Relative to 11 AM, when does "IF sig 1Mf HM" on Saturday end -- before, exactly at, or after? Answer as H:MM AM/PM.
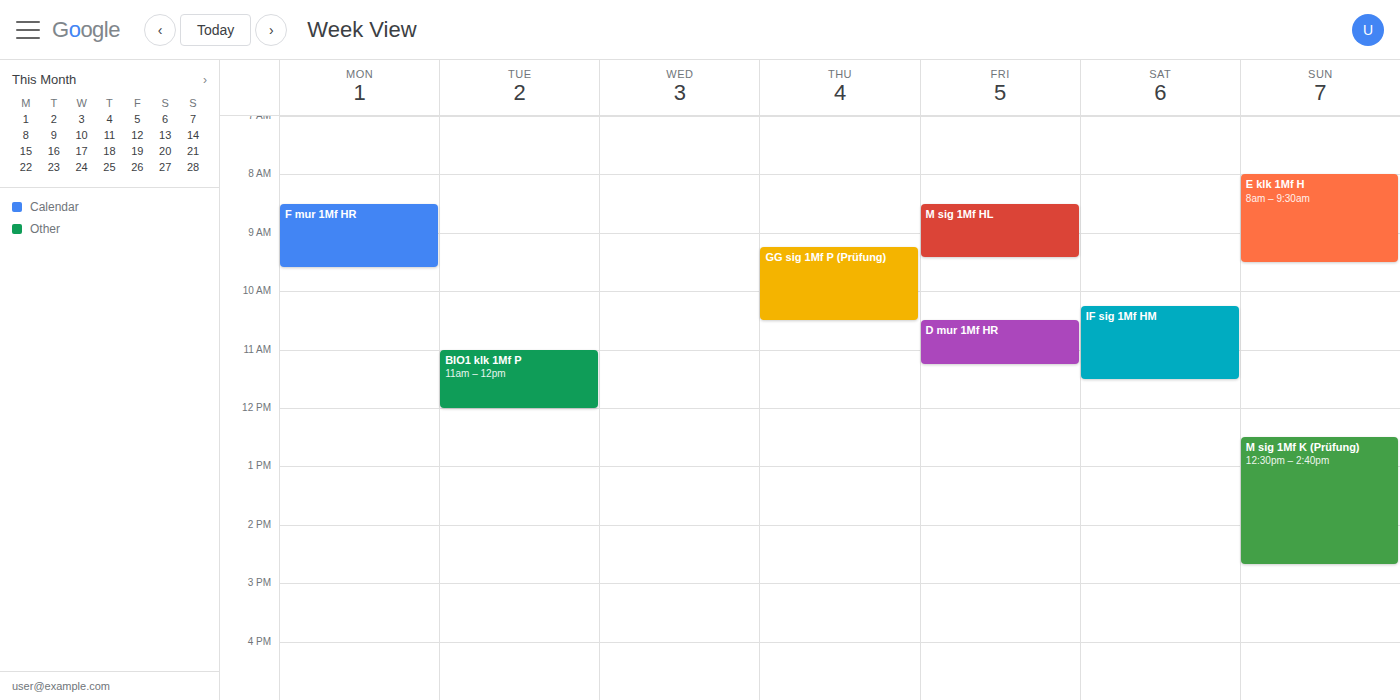
11:30 AM -- after 11 AM, 30 minutes below the 11 AM line.